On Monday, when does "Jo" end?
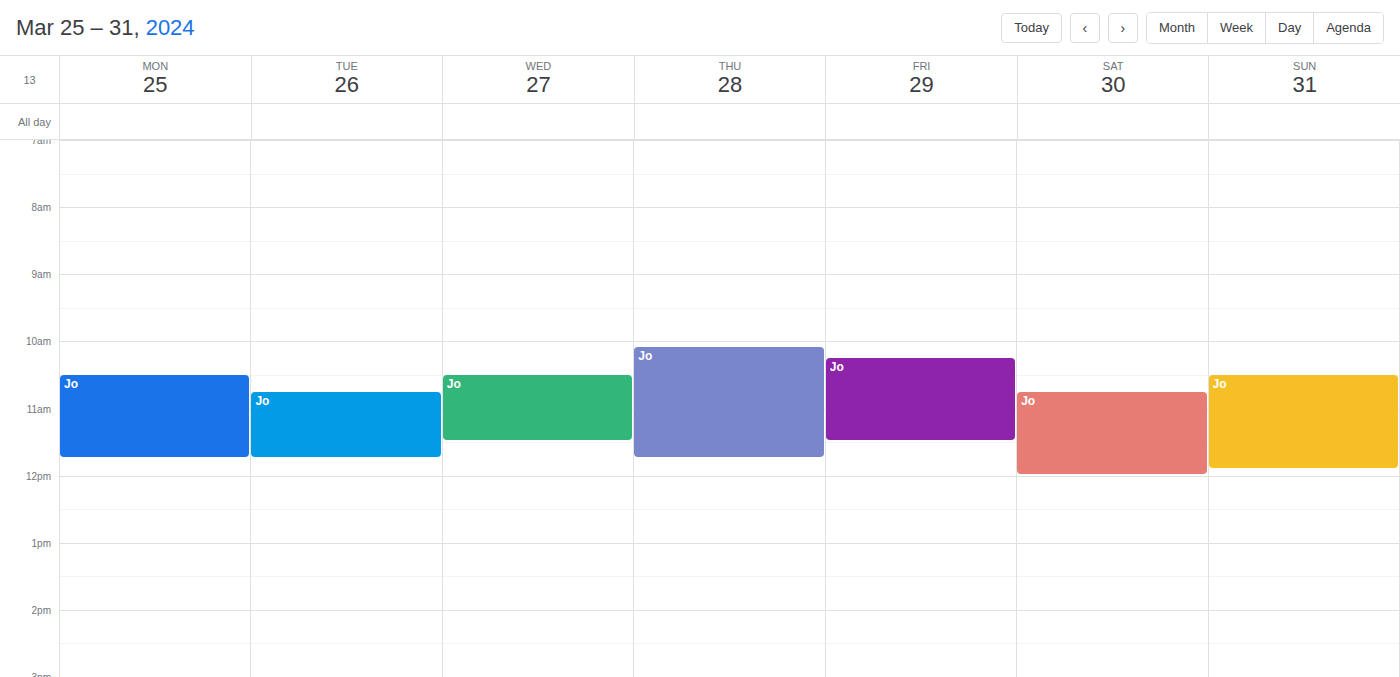
11:45